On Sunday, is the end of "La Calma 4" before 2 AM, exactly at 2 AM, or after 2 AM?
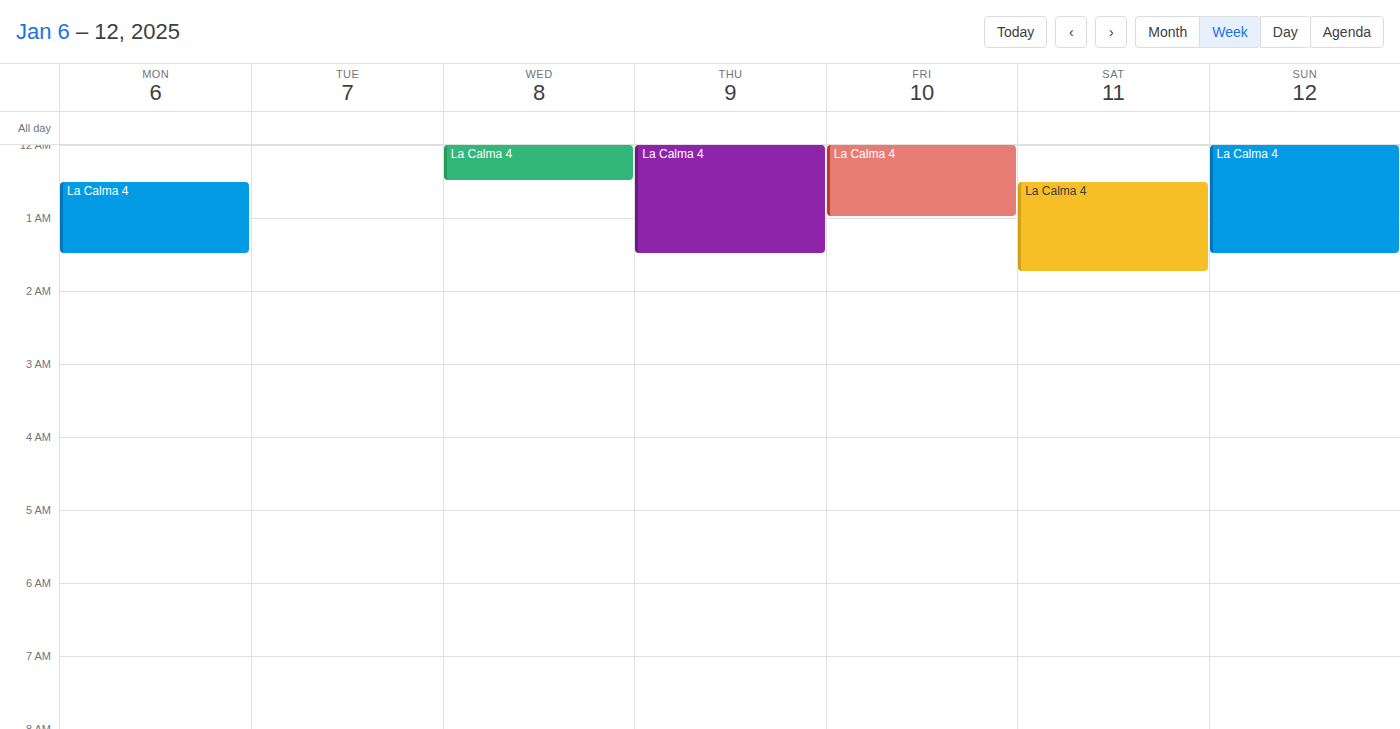
1:30 AM -- before 2 AM, 30 minutes above the 2 AM line.